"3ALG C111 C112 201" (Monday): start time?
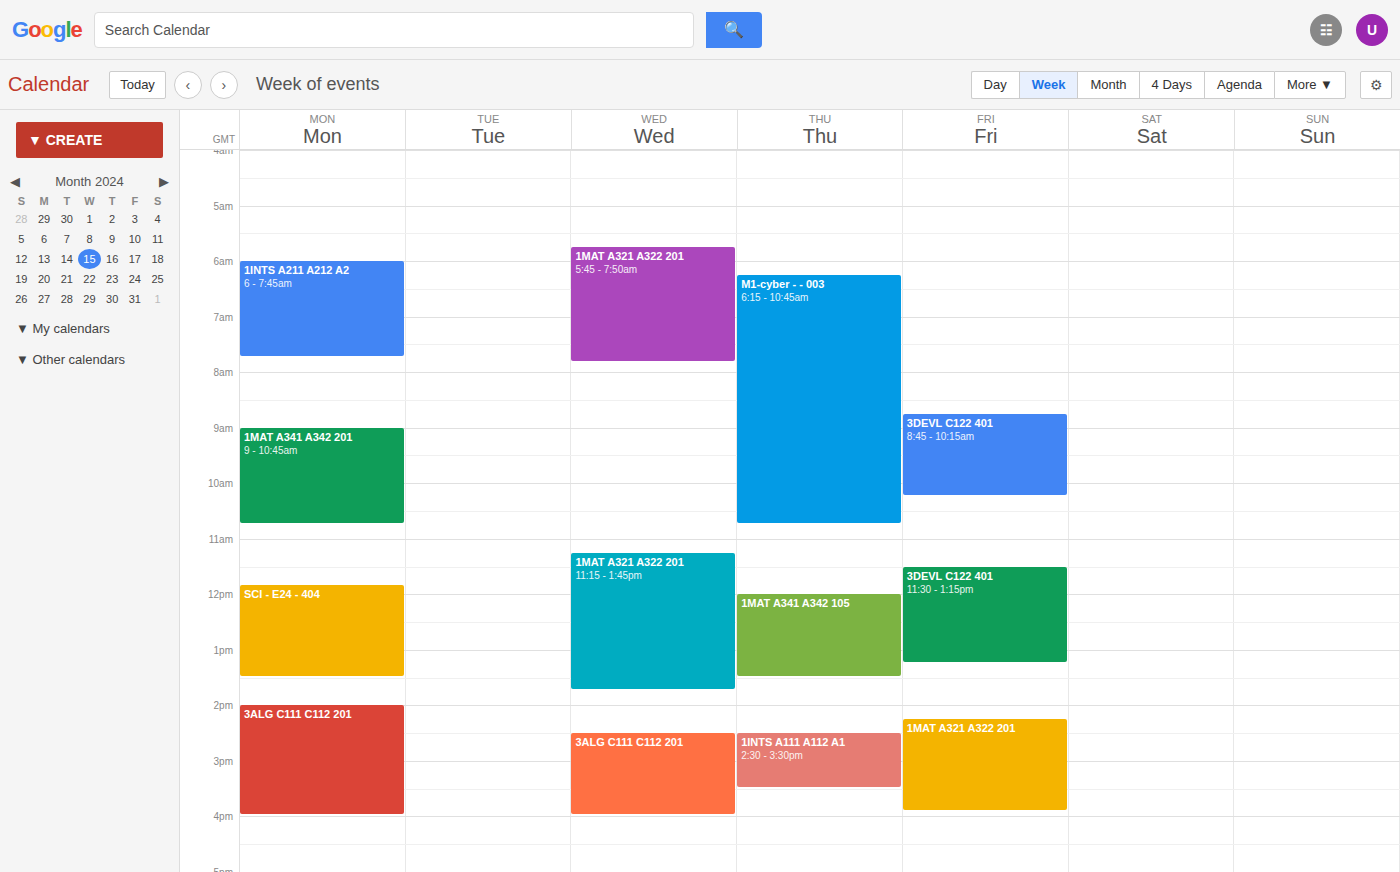
2:00 PM